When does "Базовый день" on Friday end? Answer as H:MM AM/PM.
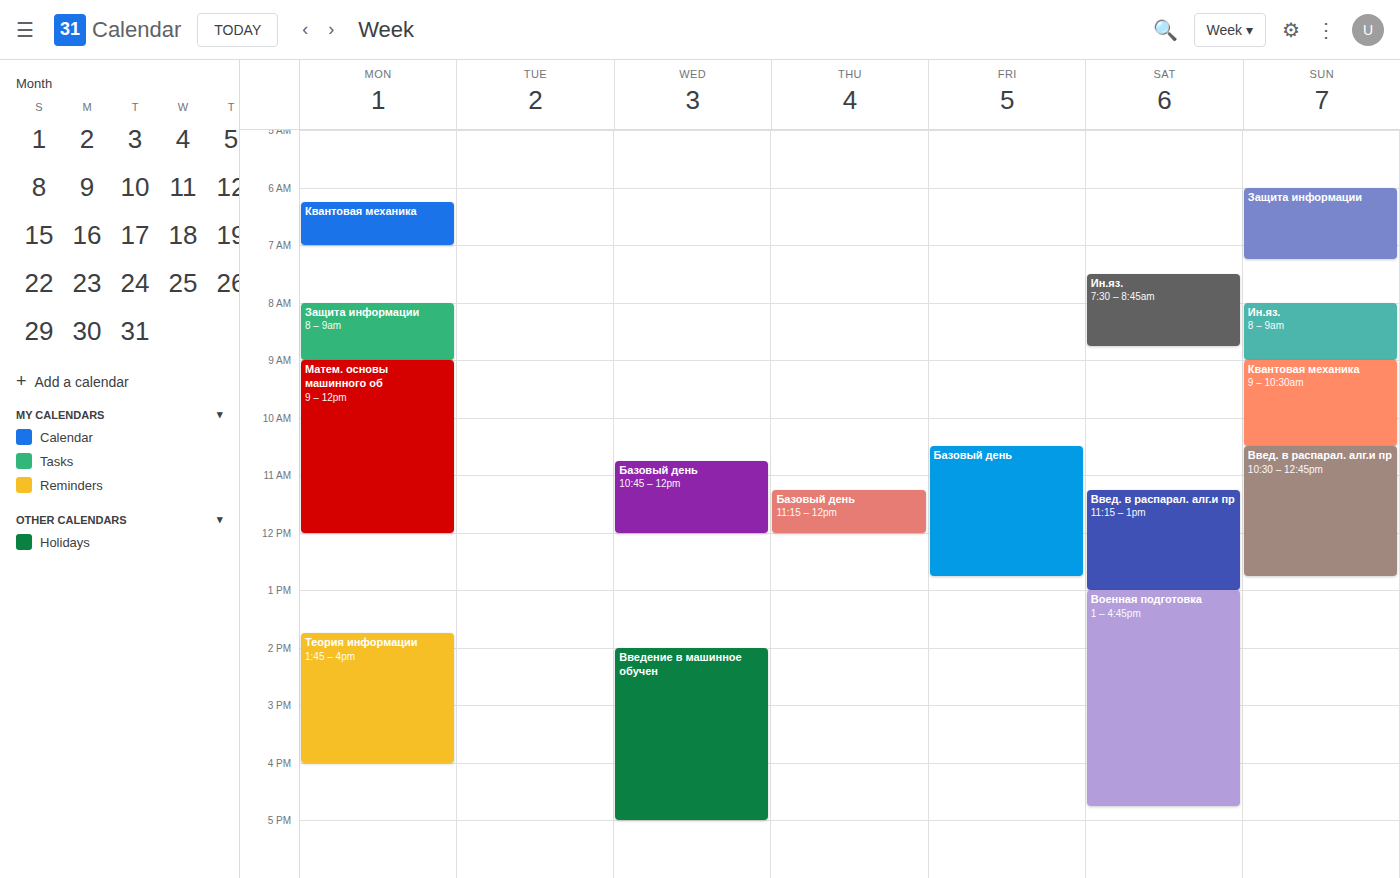
12:45 PM